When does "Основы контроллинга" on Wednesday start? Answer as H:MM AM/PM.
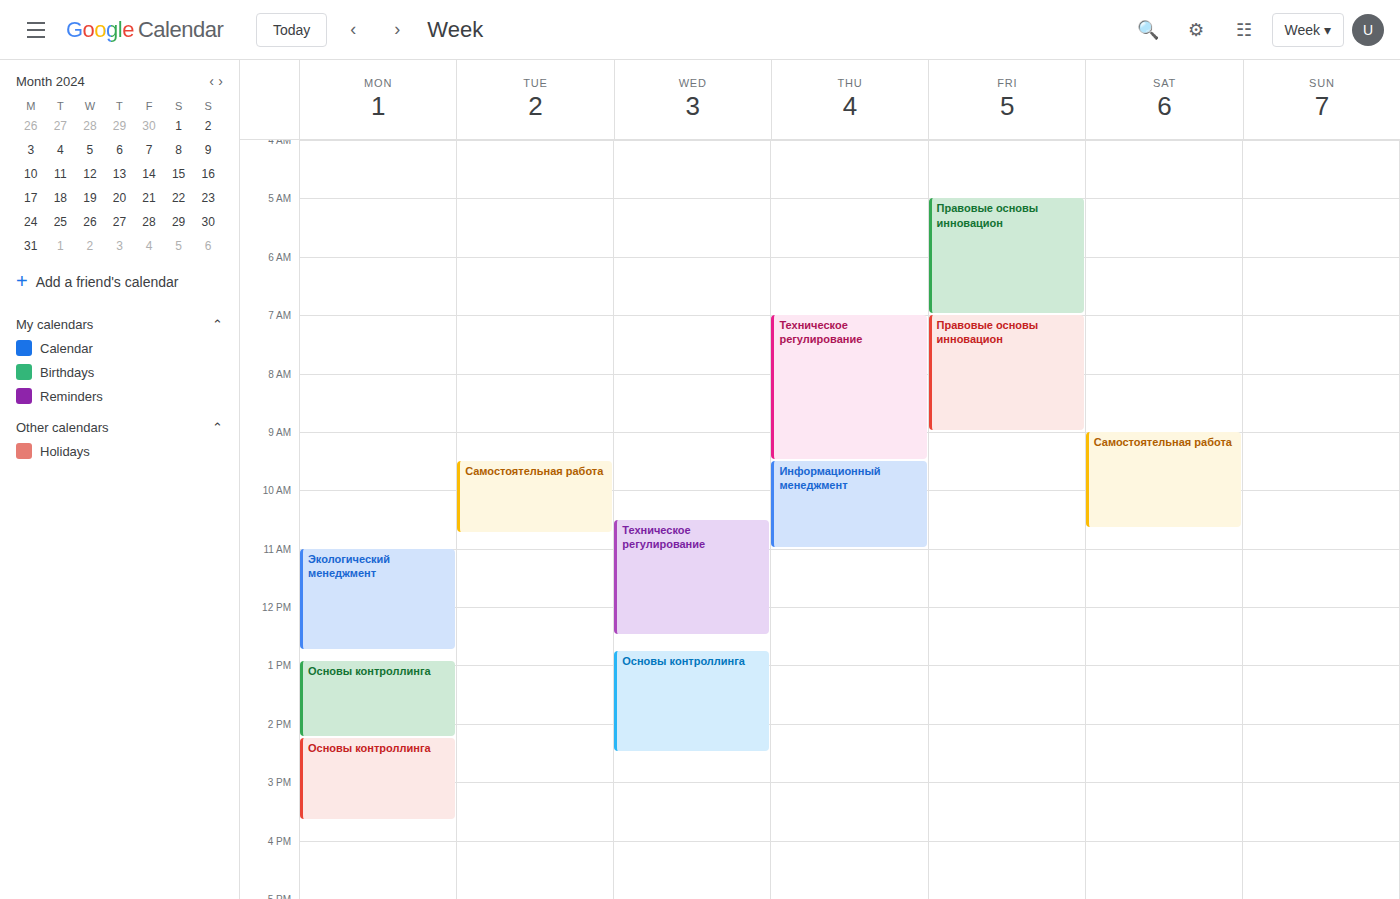
12:45 PM